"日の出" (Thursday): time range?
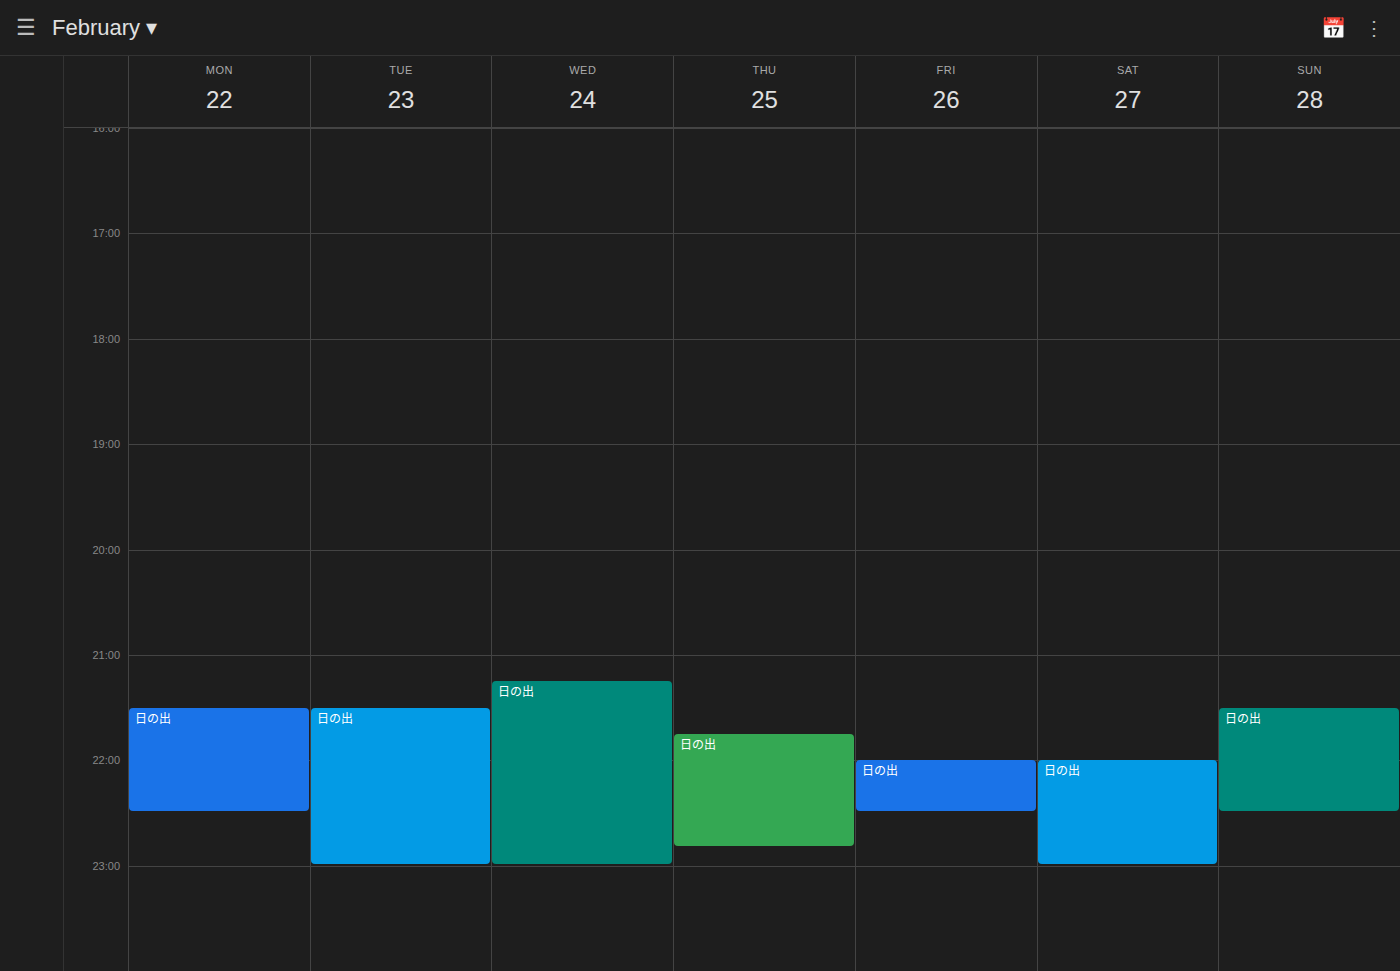
9:45 PM to 10:50 PM